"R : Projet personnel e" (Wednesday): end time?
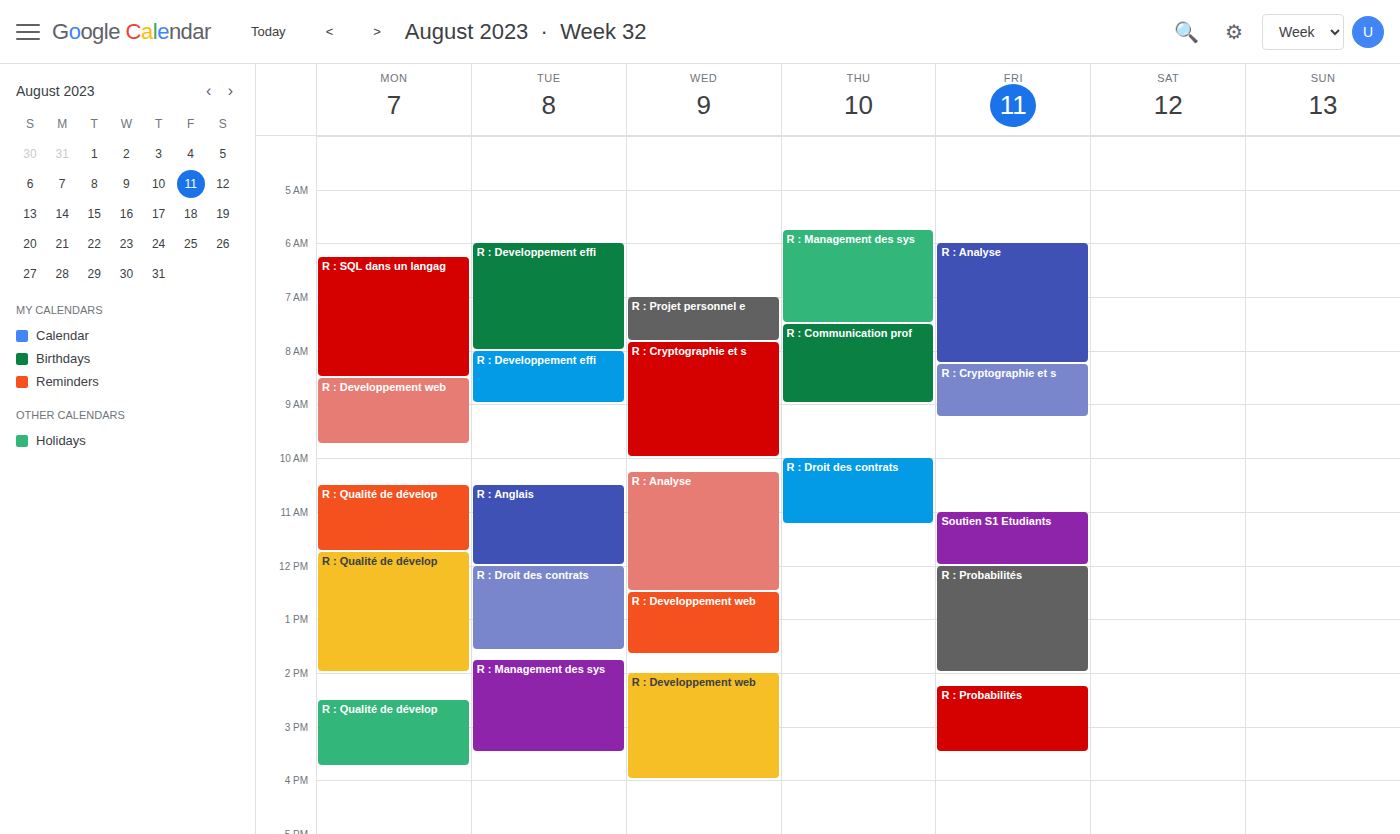
7:50 AM